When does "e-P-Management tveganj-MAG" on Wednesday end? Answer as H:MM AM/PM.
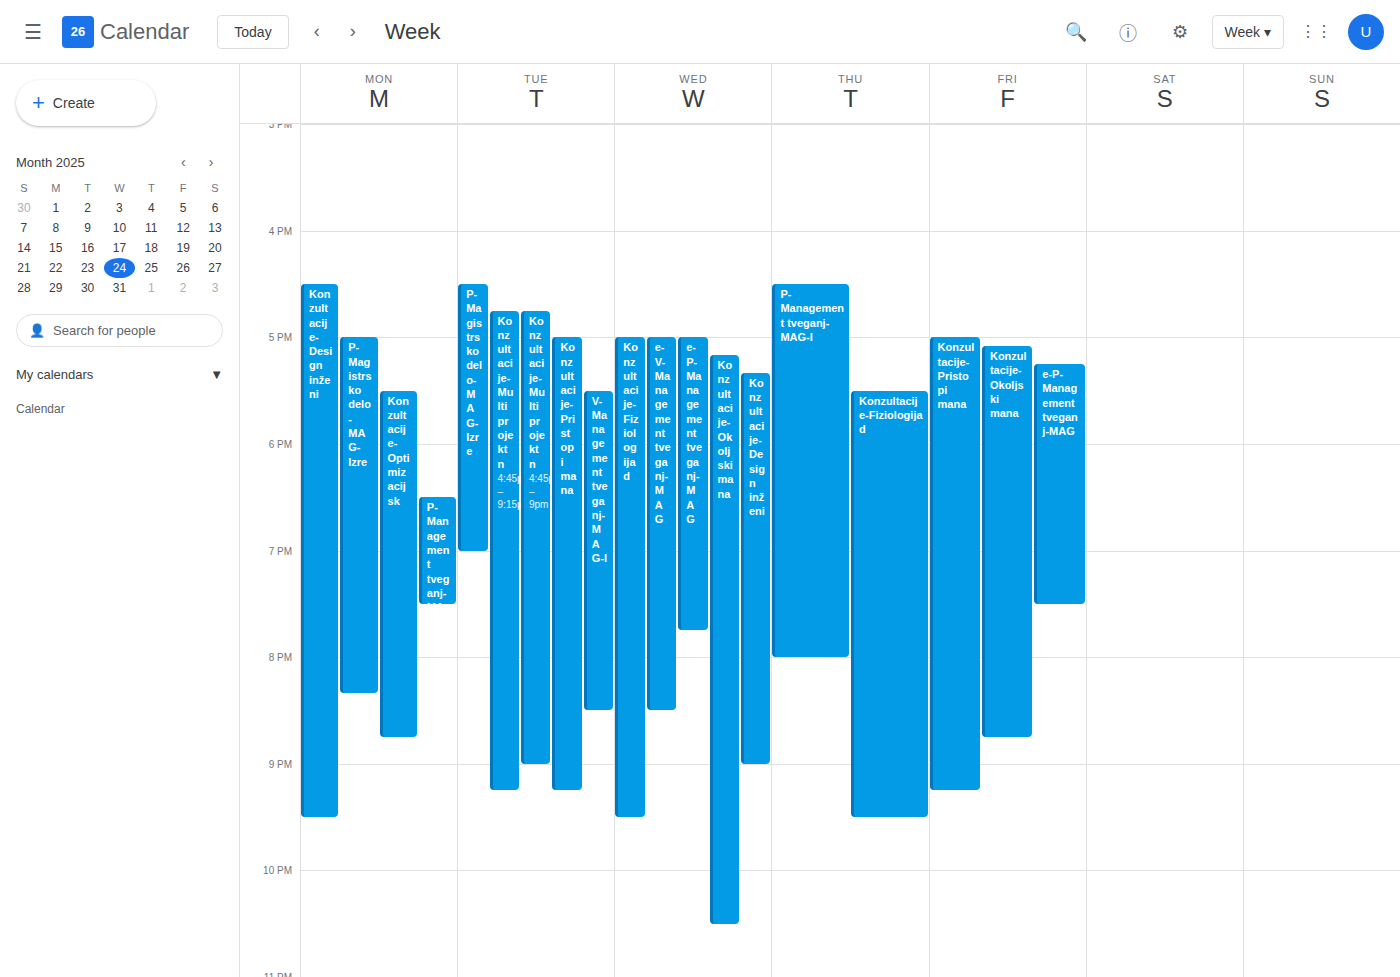
7:45 PM